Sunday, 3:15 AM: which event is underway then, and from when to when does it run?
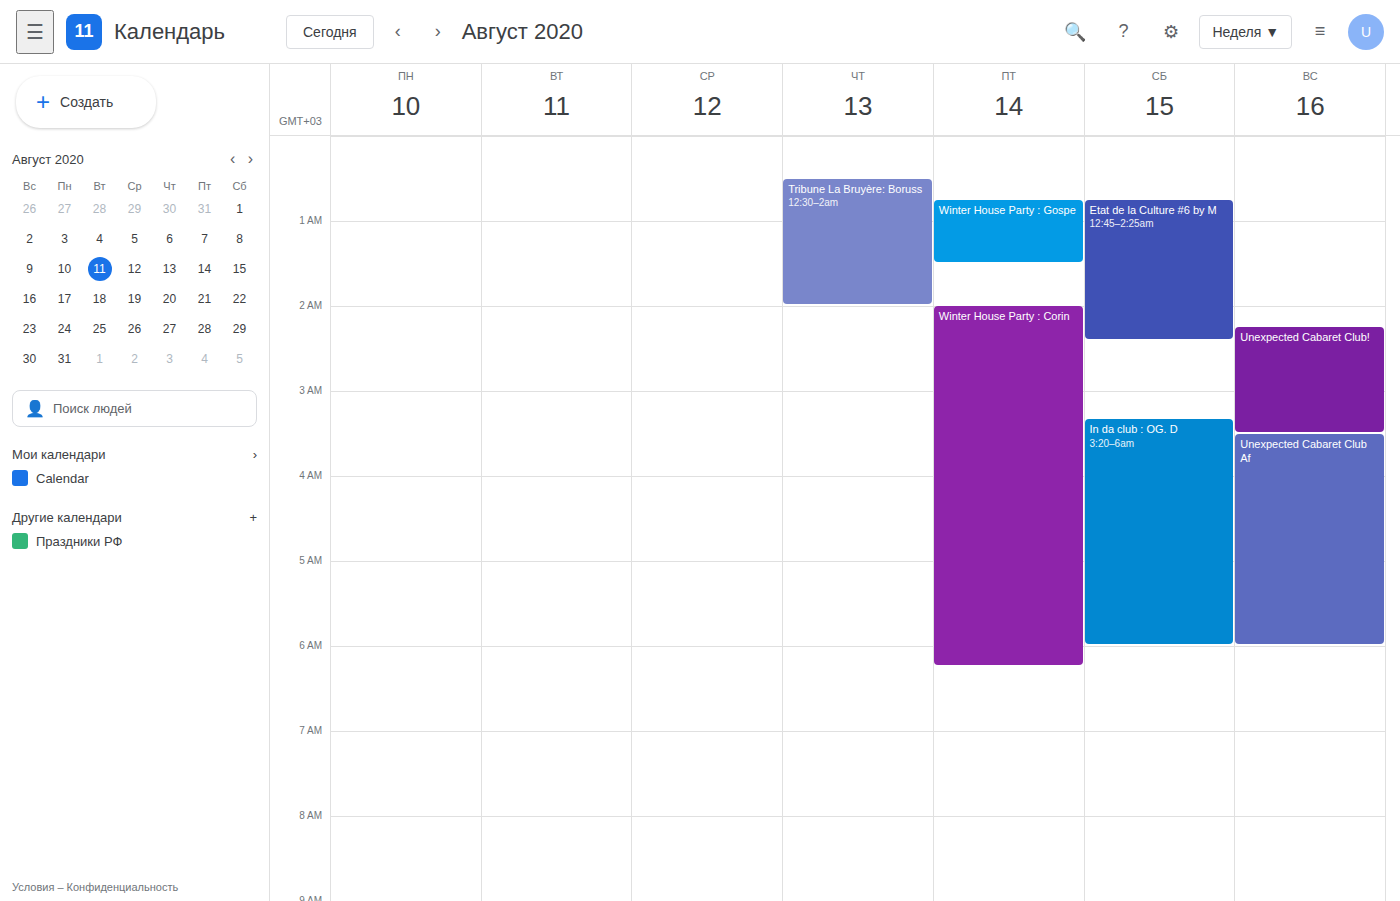
"Unexpected Cabaret Club!", 2:15 AM to 3:30 AM